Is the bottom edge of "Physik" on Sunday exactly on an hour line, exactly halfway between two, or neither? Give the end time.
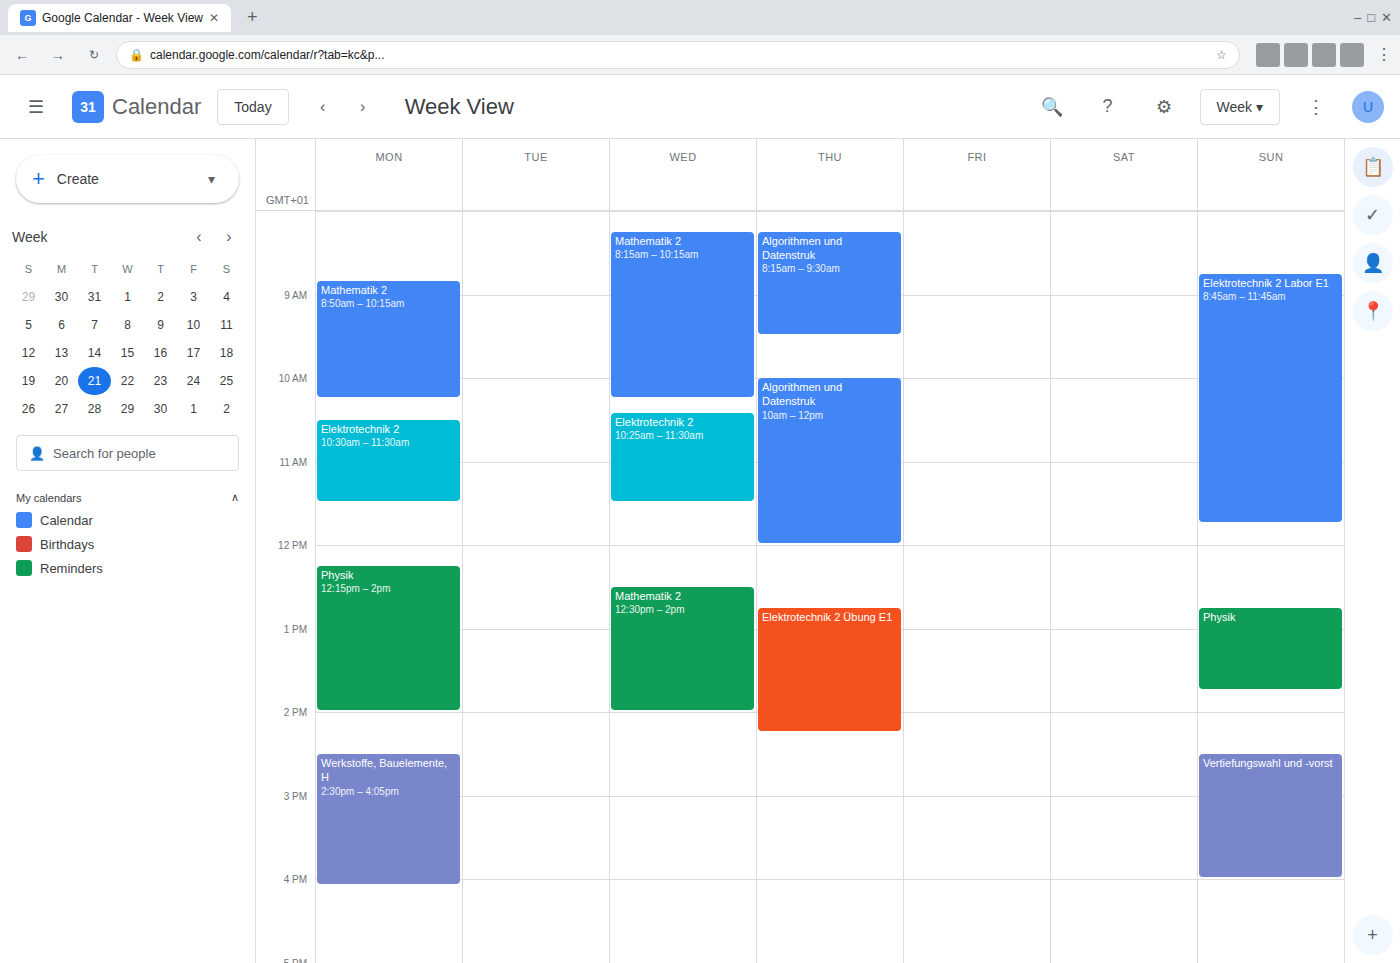
13:45 -- neither: three quarters of the way from the 13:00 line to the 14:00 line.